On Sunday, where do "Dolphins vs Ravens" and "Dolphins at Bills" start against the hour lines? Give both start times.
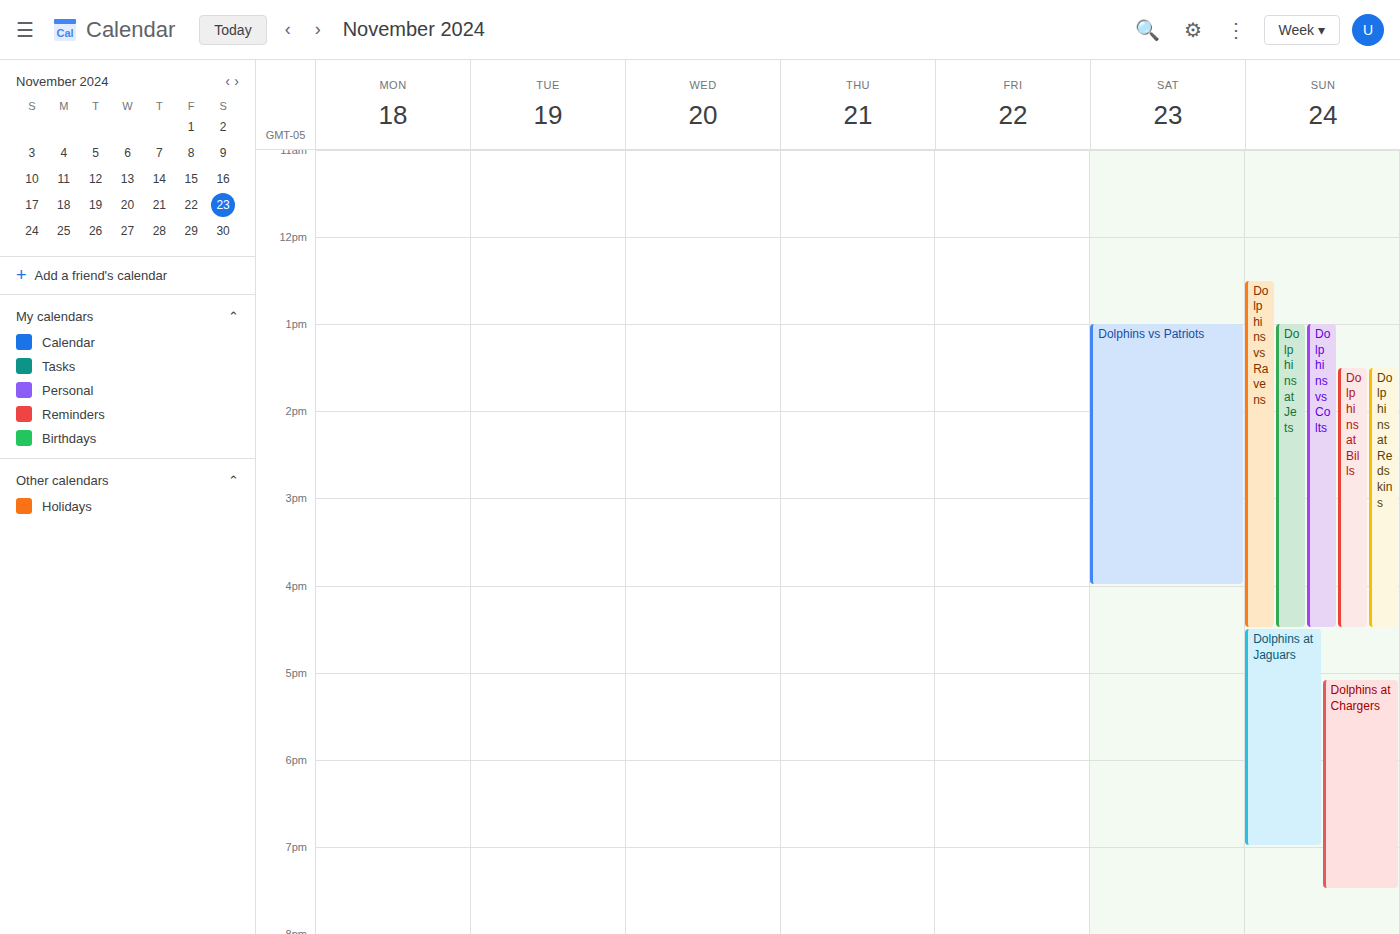
"Dolphins vs Ravens": 12:30 PM, halfway between the 12 PM and 1 PM lines. "Dolphins at Bills": 1:30 PM, halfway between the 1 PM and 2 PM lines.